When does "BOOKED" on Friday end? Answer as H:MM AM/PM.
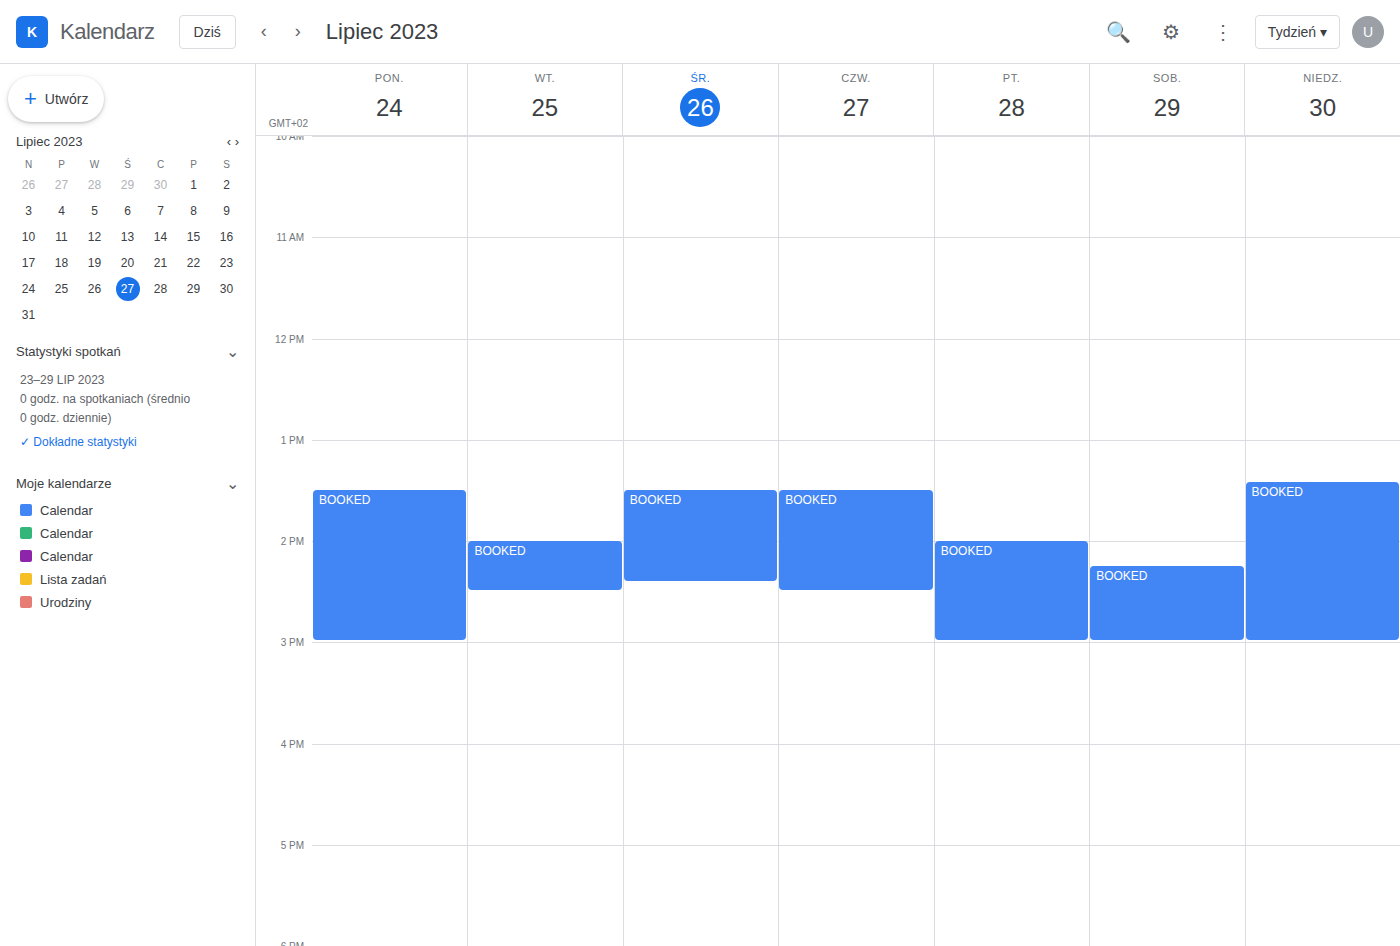
3:00 PM